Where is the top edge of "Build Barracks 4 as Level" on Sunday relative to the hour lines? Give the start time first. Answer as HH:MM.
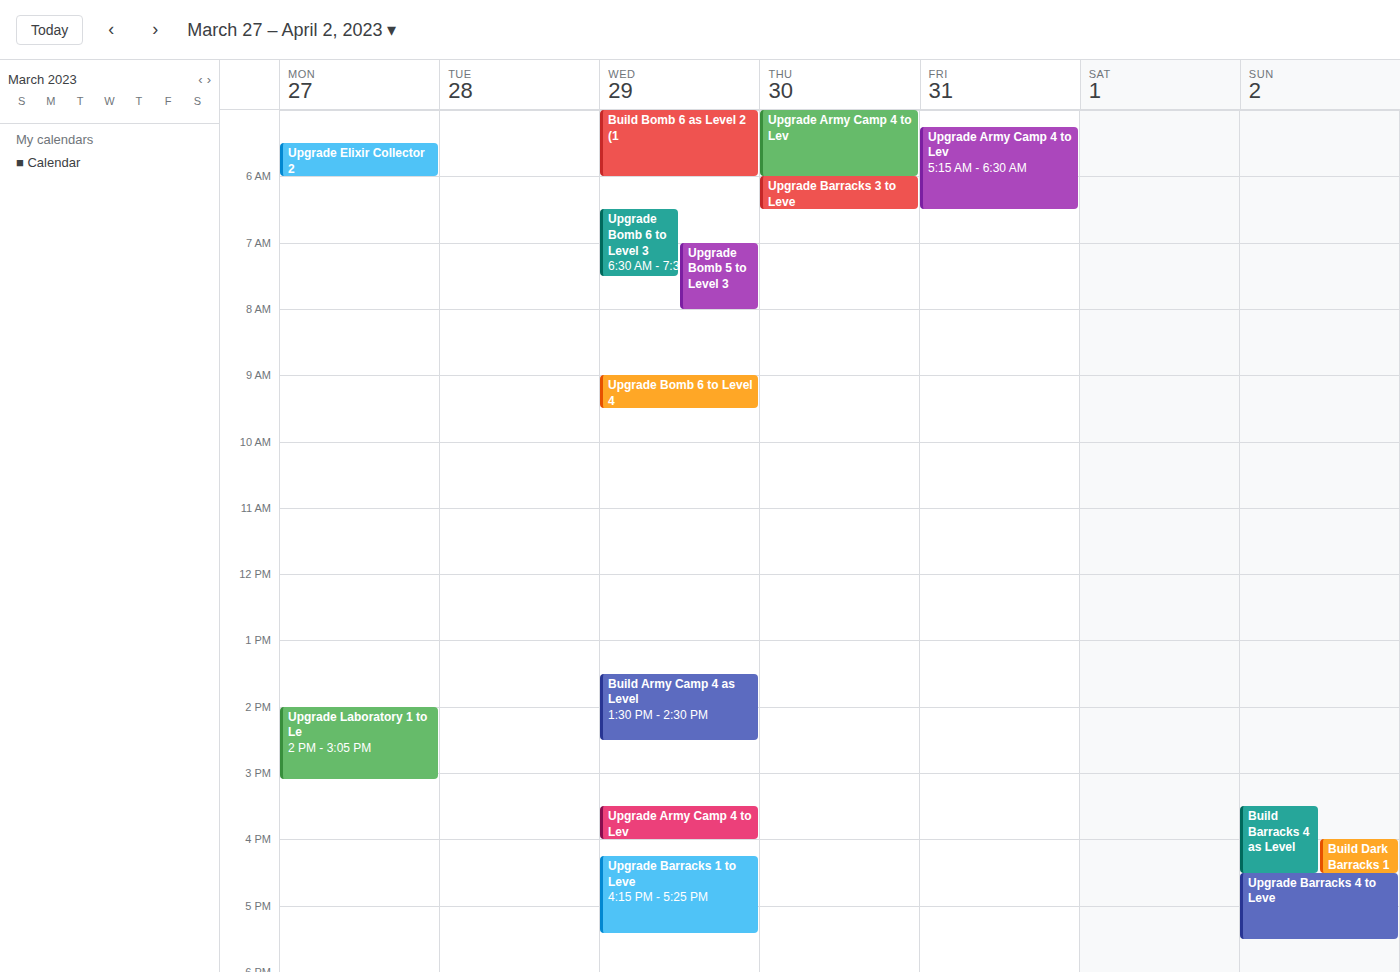
15:30 -- halfway between the 15:00 and 16:00 lines.